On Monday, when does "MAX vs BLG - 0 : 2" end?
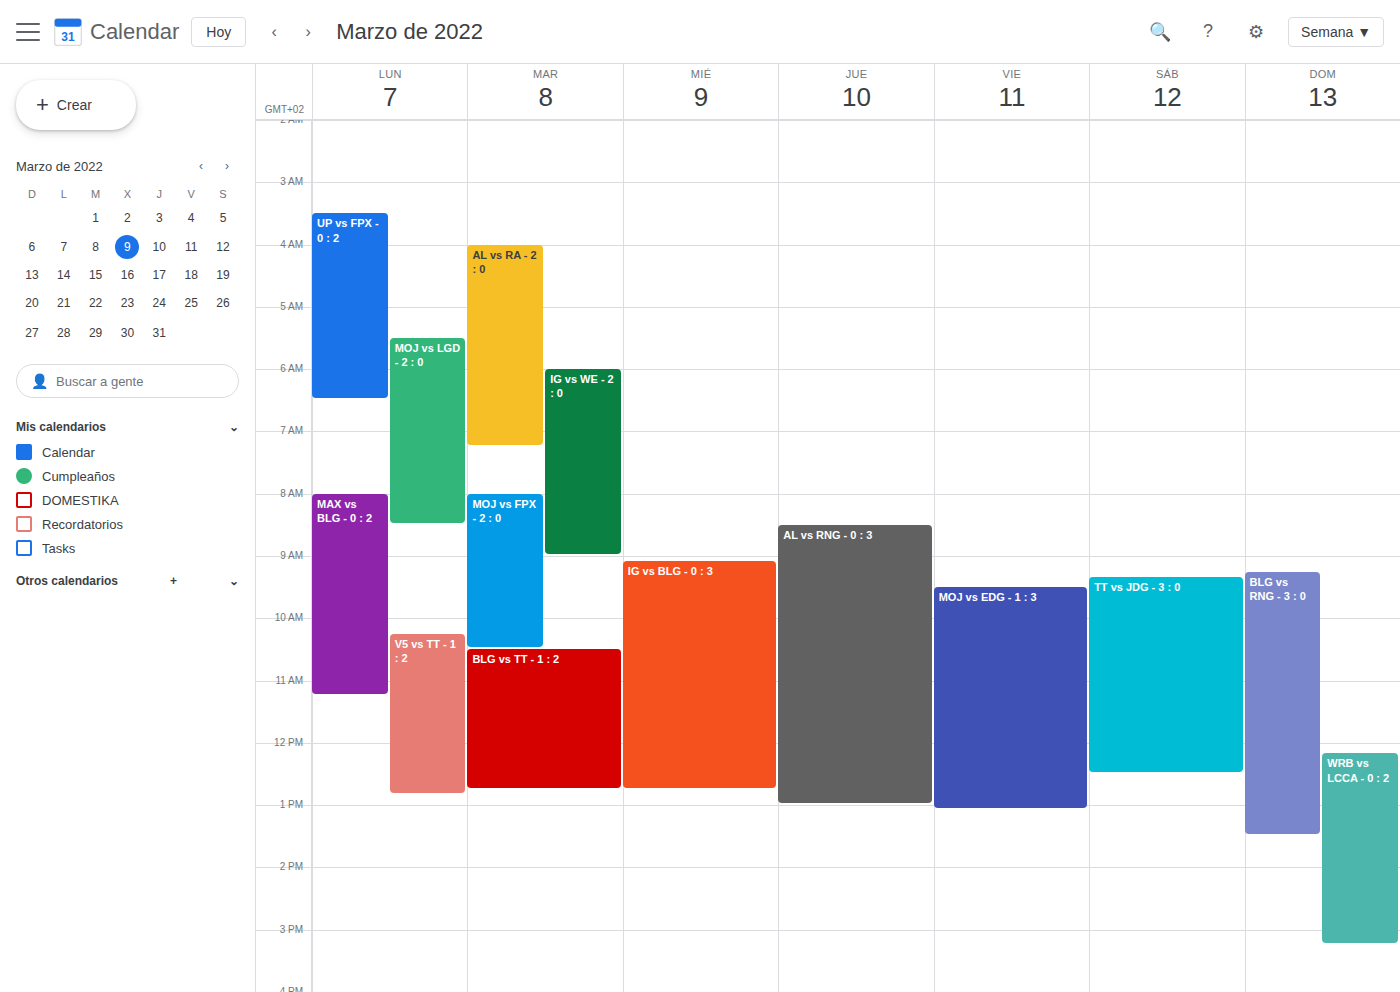
11:15 AM